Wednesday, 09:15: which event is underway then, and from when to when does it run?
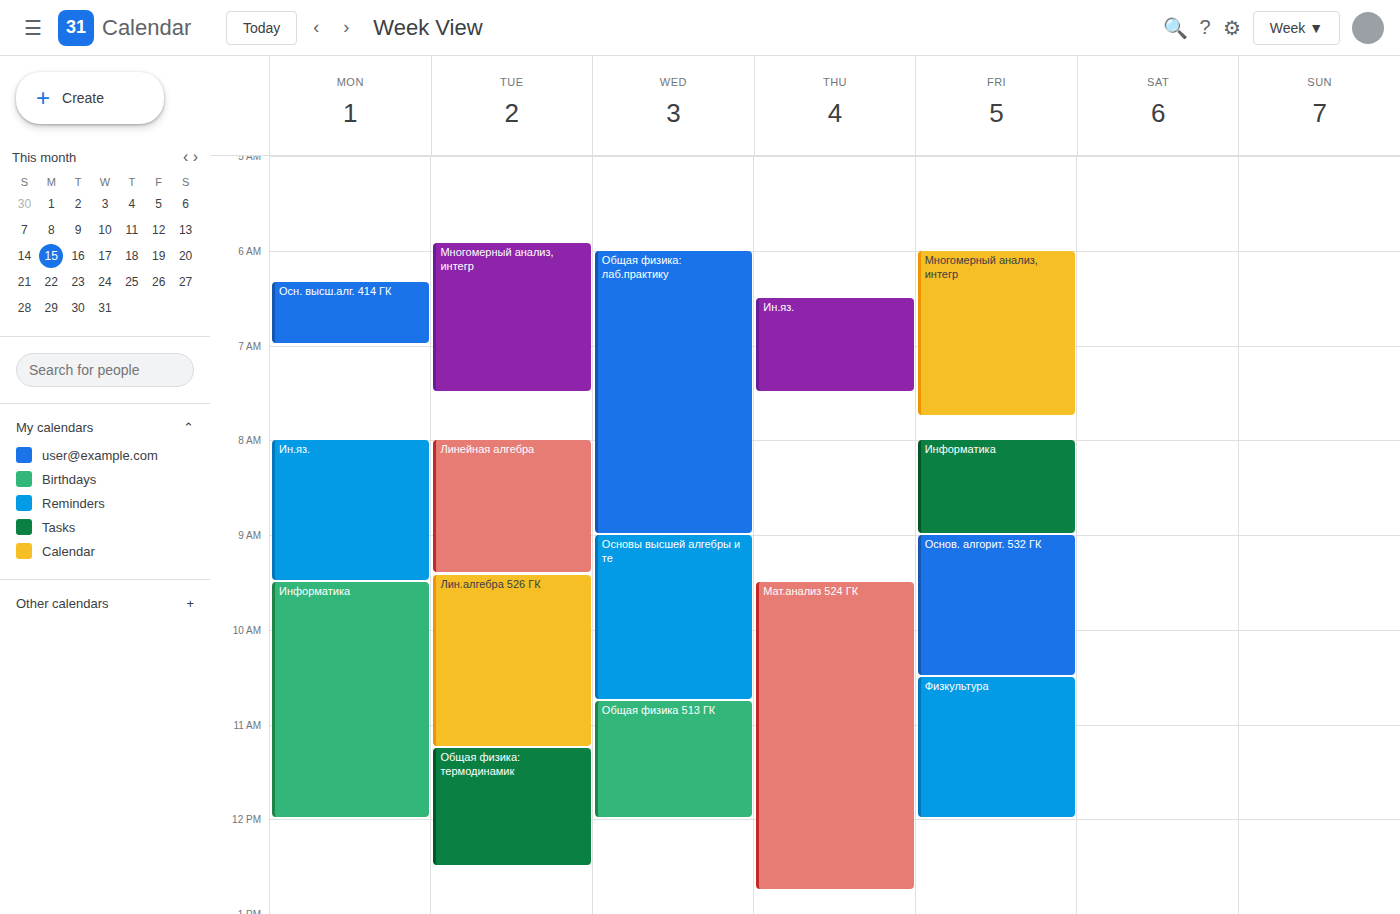
"Основы высшей алгебры и те", 09:00 to 10:45